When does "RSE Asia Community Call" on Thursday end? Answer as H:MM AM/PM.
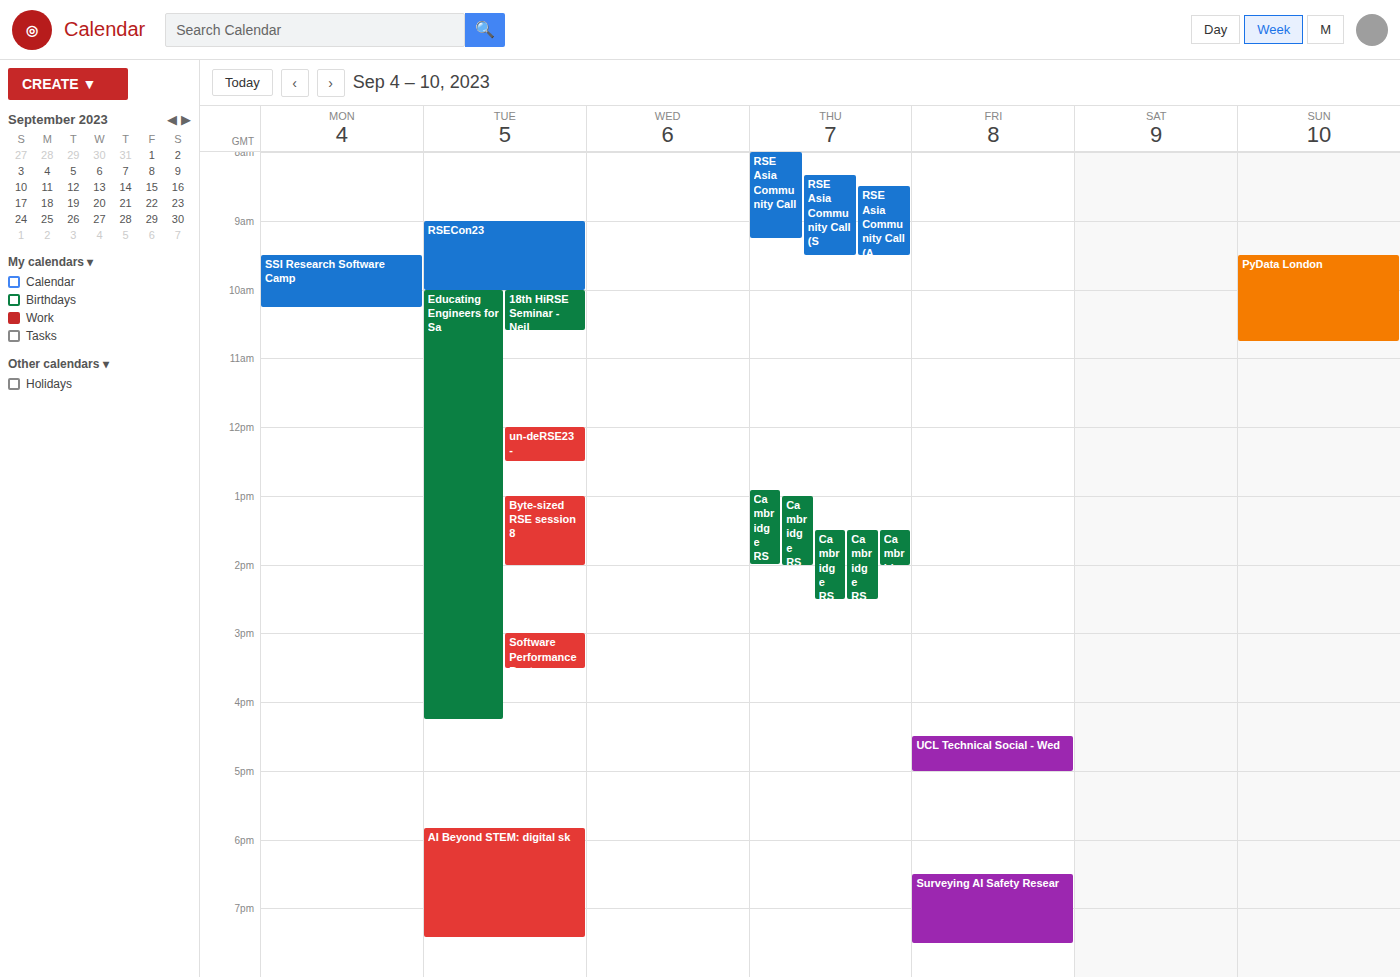
9:15 AM